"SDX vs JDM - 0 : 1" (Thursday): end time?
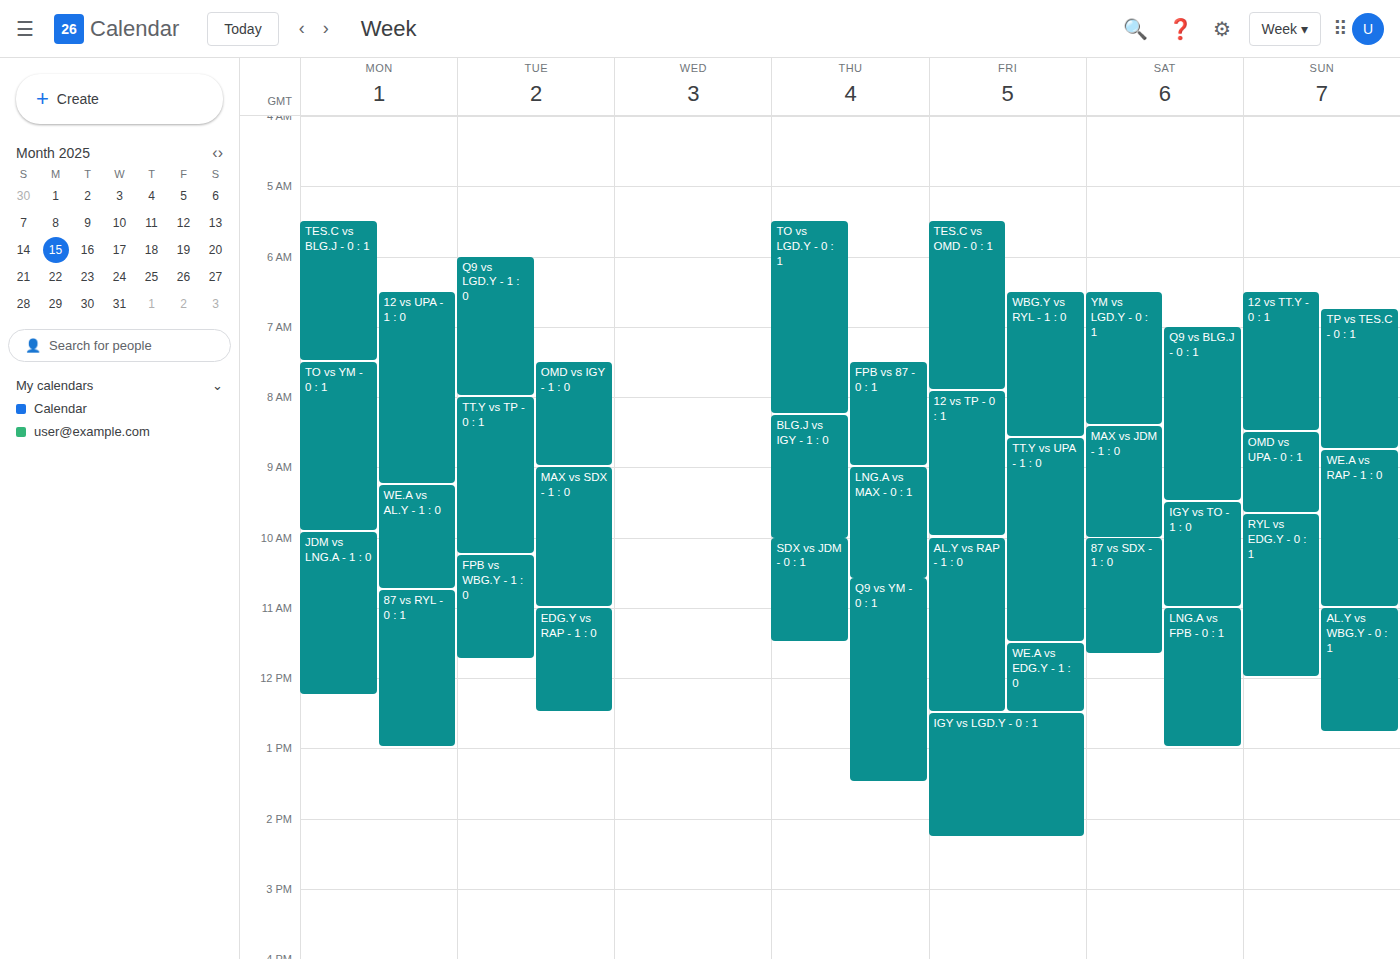
11:30 AM